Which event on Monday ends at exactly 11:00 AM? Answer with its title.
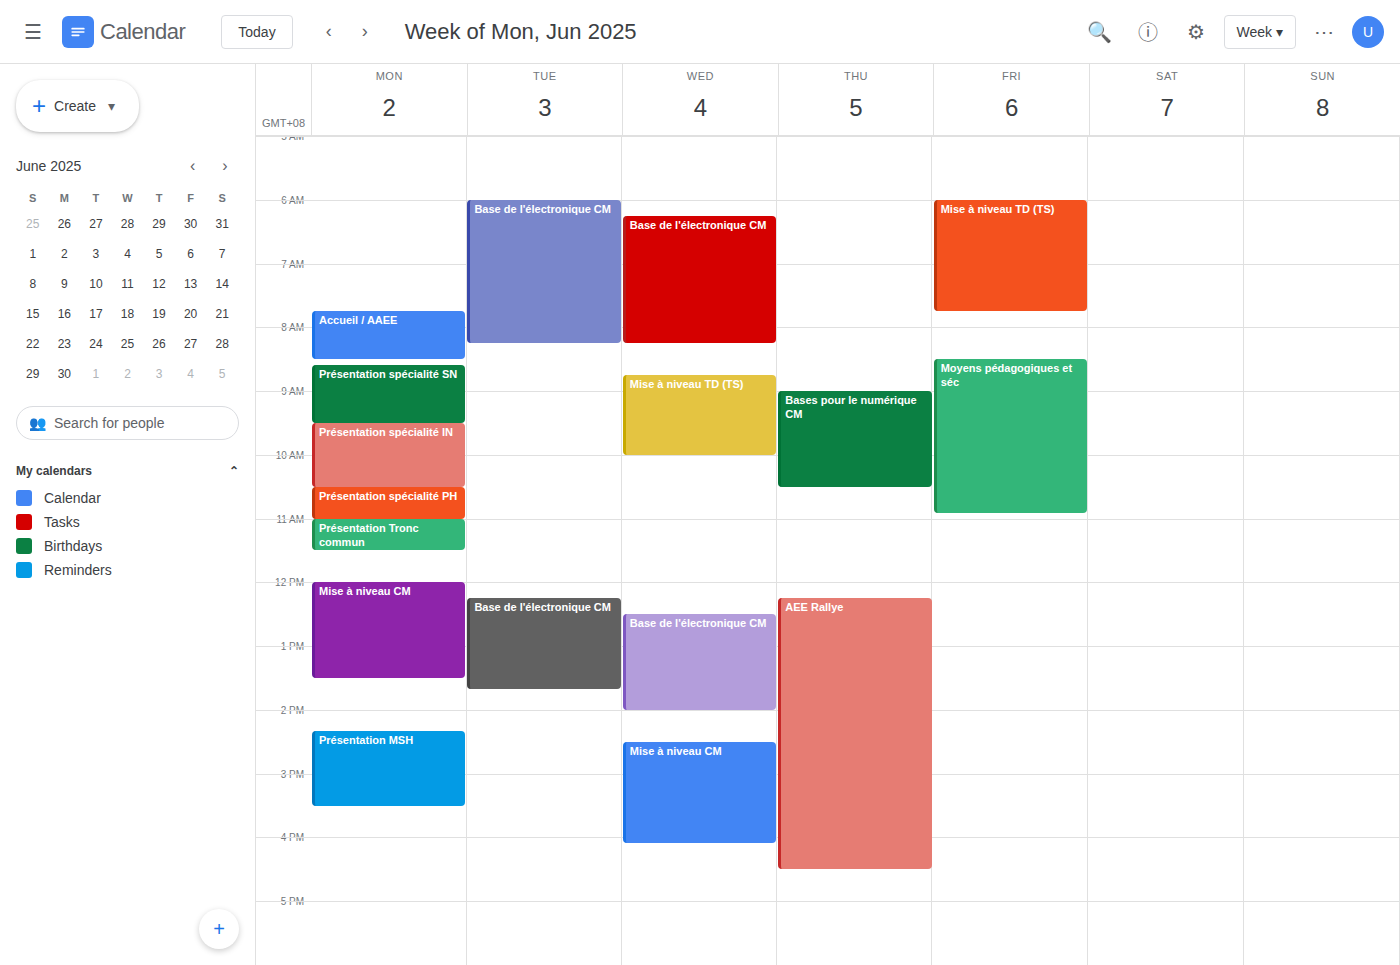
"Présentation spécialité PH"